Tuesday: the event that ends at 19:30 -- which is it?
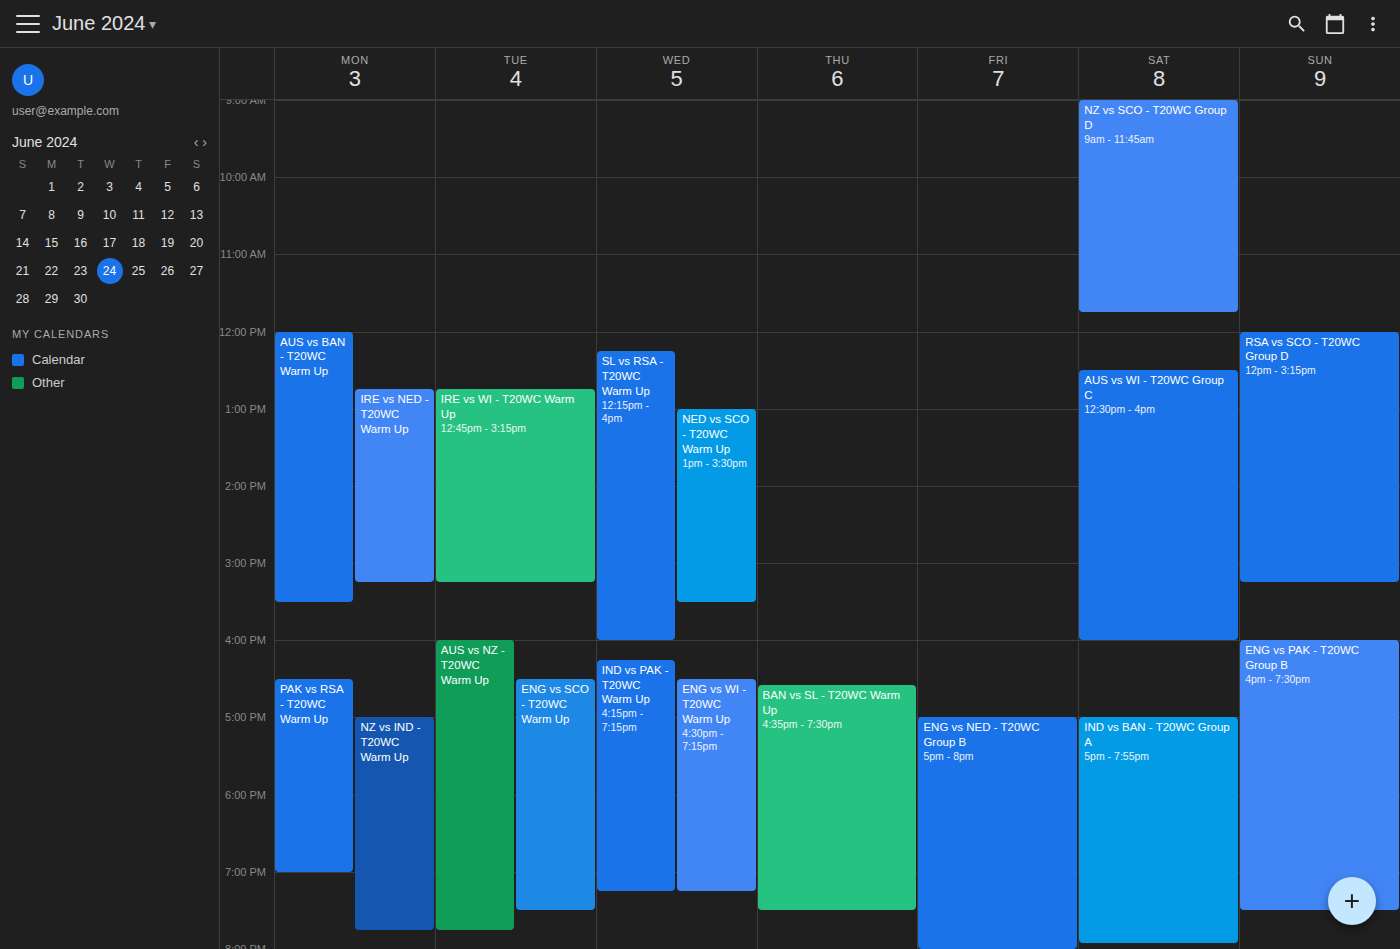
"ENG vs SCO - T20WC Warm Up"